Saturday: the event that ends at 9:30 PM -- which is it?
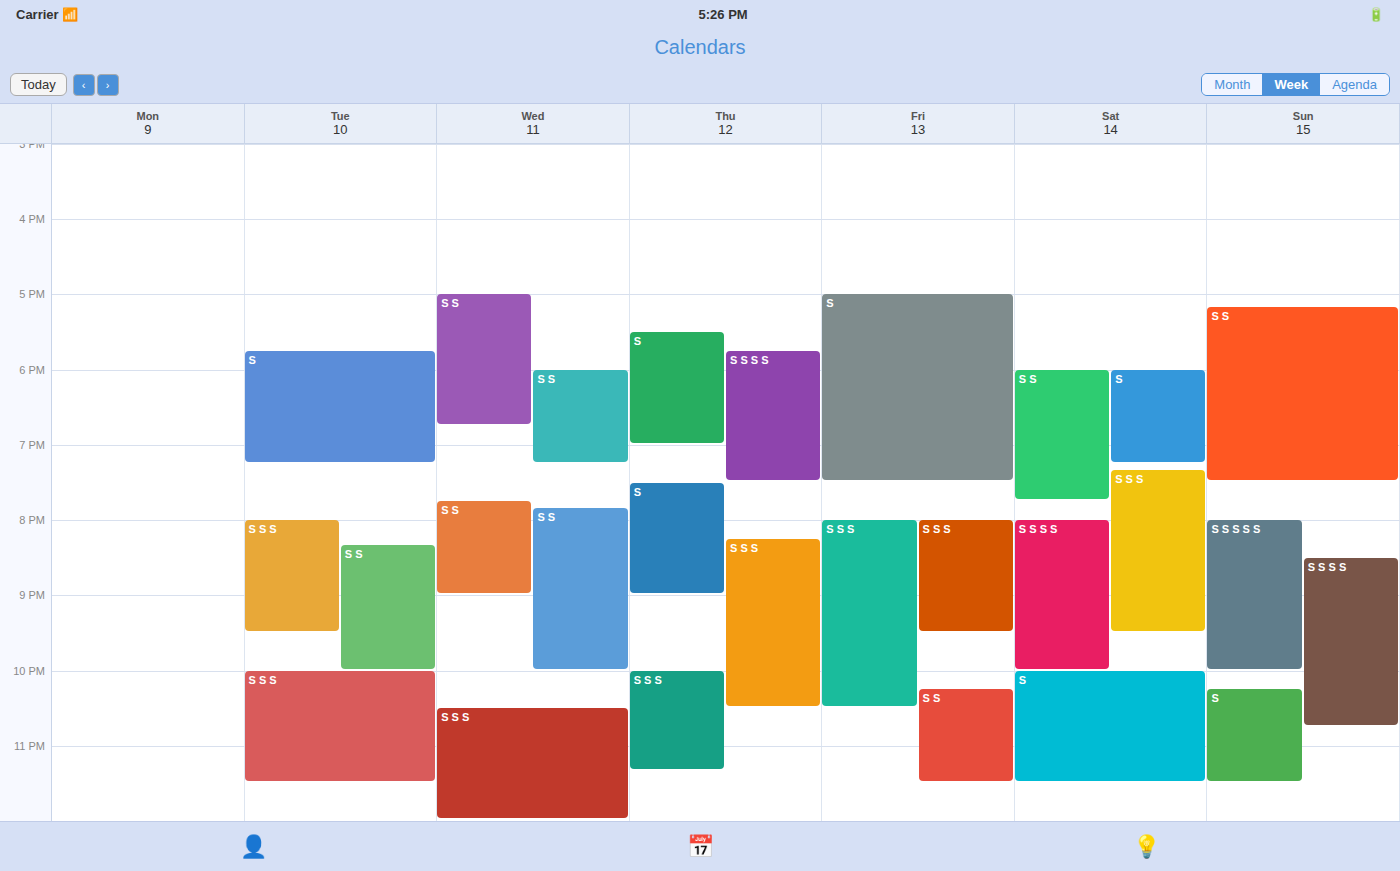
"S S S"